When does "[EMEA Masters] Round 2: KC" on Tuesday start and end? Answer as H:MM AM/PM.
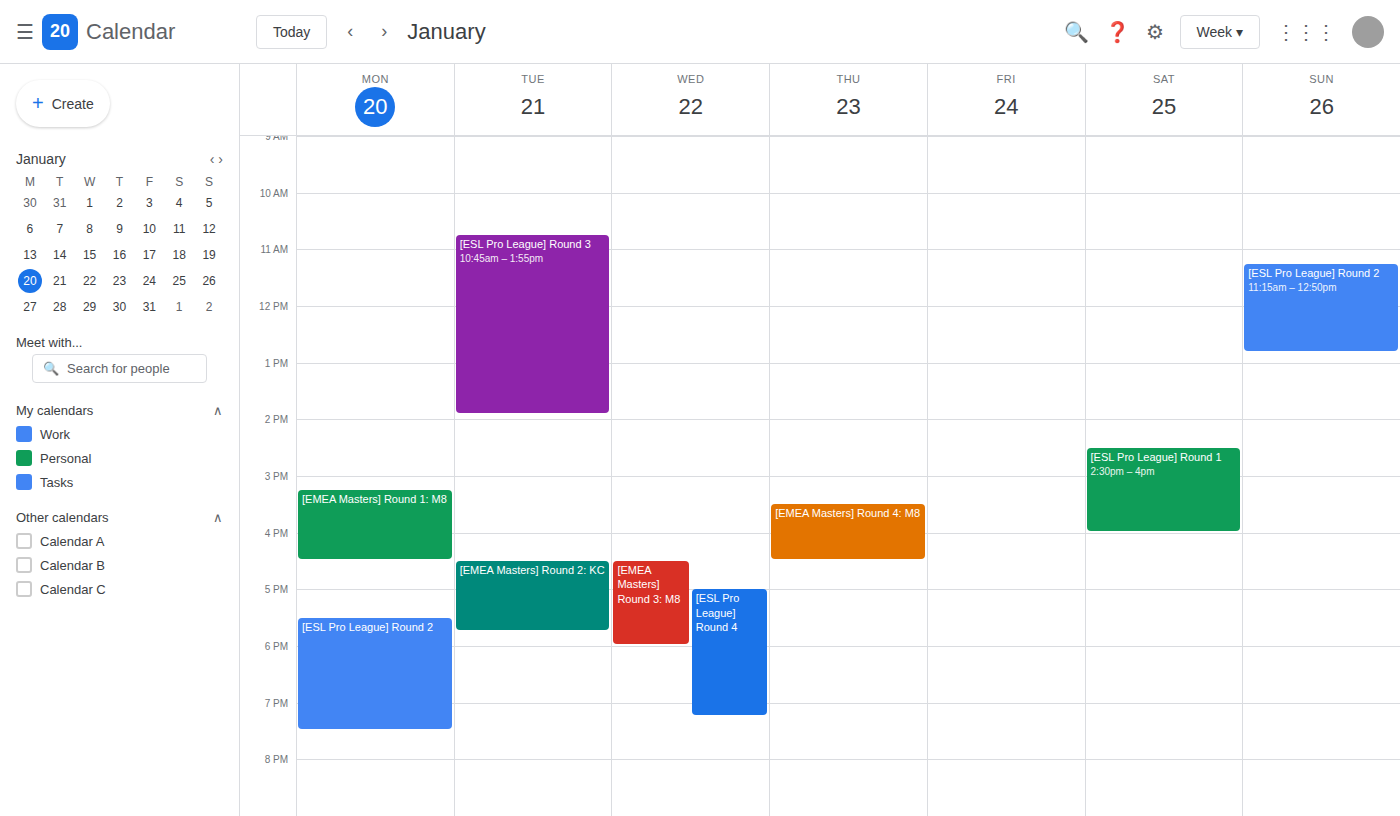
4:30 PM to 5:45 PM